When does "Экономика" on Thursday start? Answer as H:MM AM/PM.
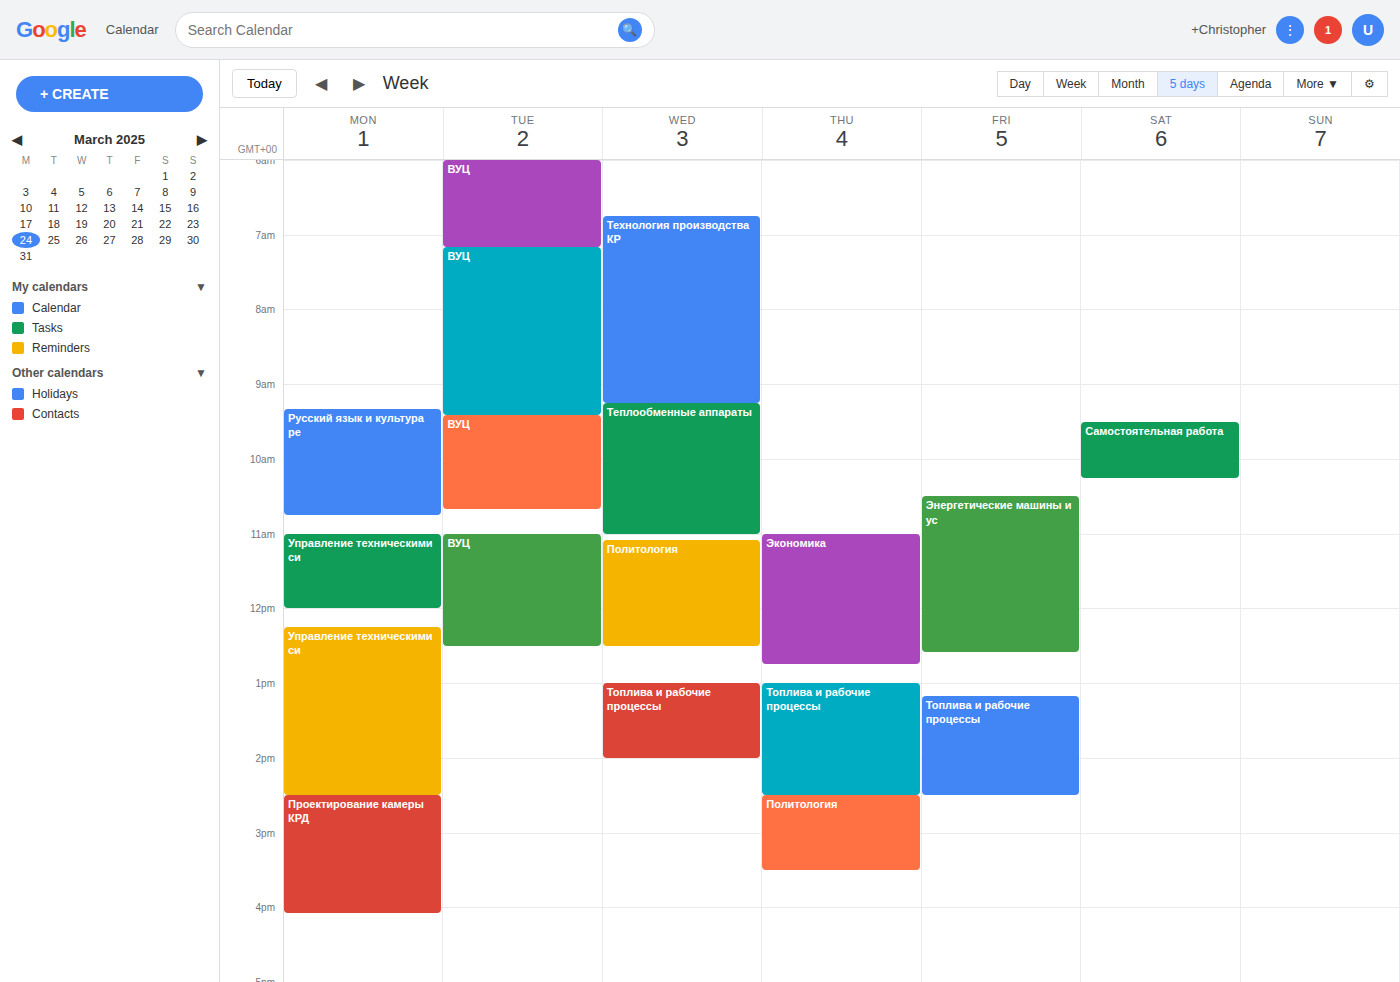
11:00 AM